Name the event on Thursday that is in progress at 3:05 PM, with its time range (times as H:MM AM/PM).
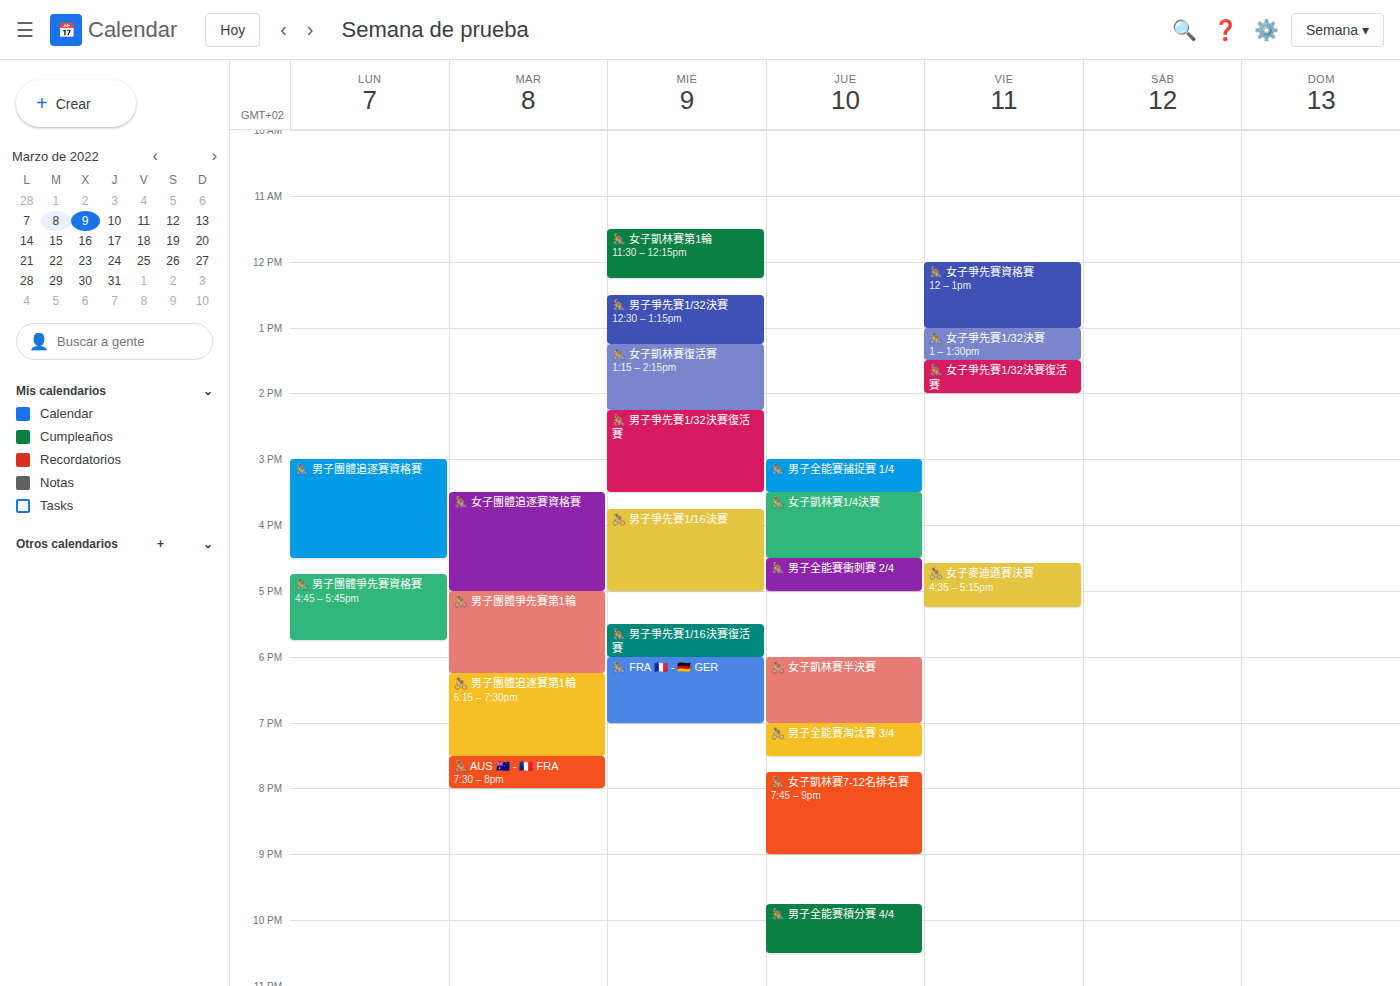
"🚴 男子全能賽捕捉賽 1/4", 3:00 PM to 3:30 PM